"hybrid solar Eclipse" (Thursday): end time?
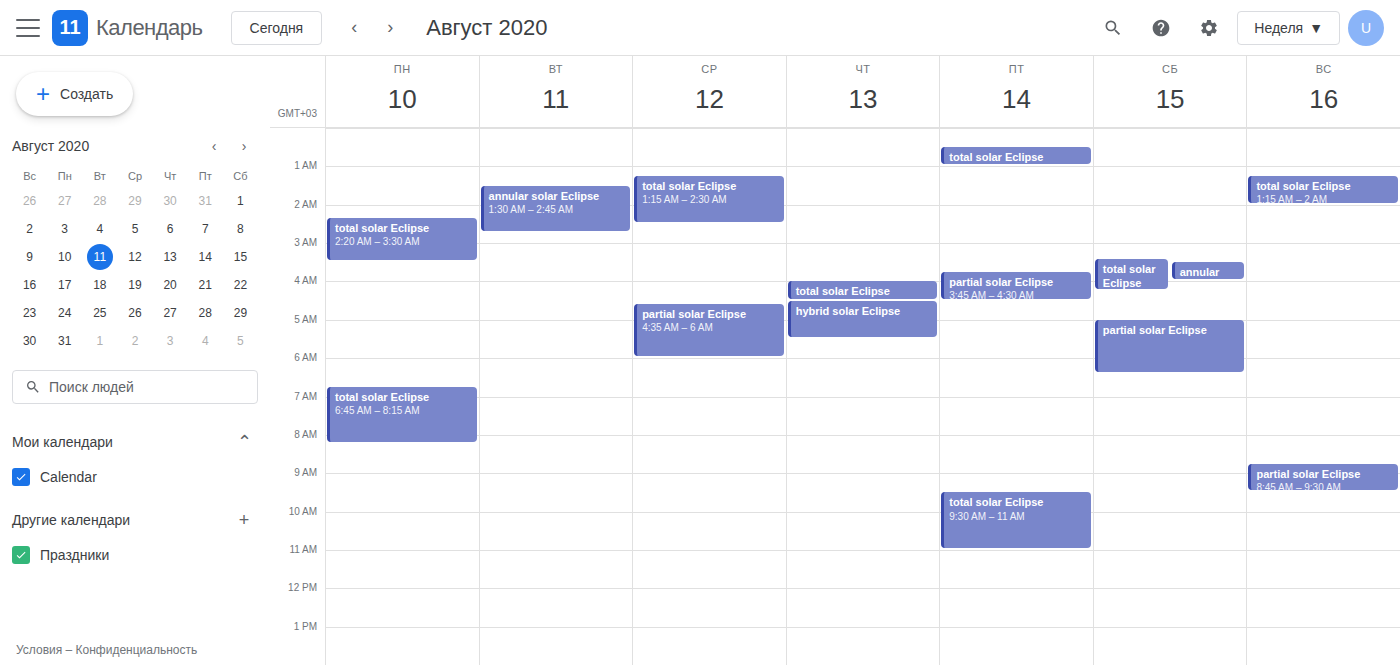
5:30 AM